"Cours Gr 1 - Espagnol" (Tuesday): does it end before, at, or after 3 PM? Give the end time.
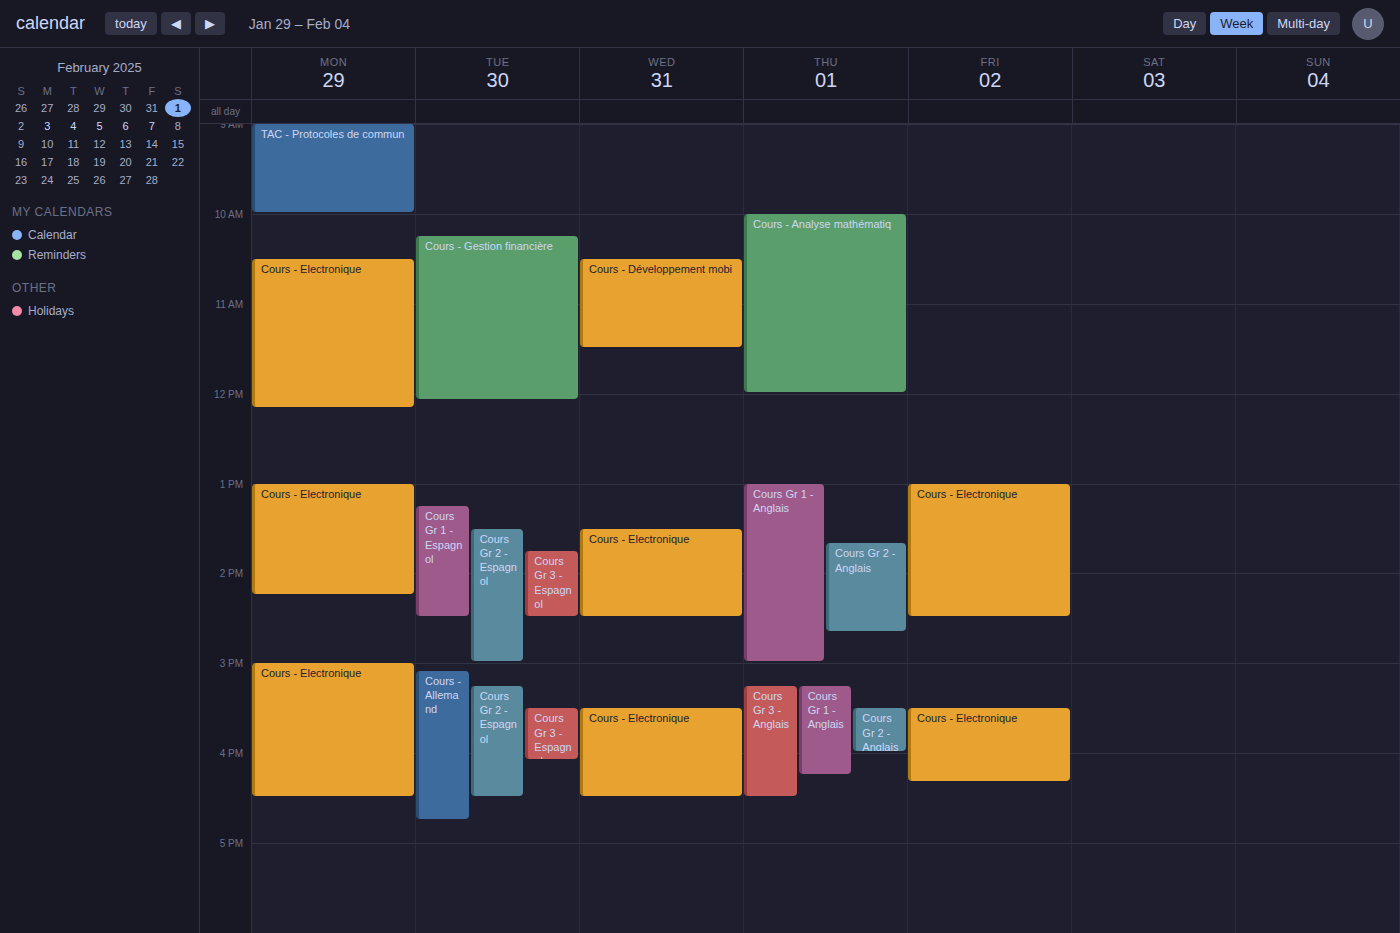
2:30 PM -- before 3 PM, 30 minutes above the 3 PM line.